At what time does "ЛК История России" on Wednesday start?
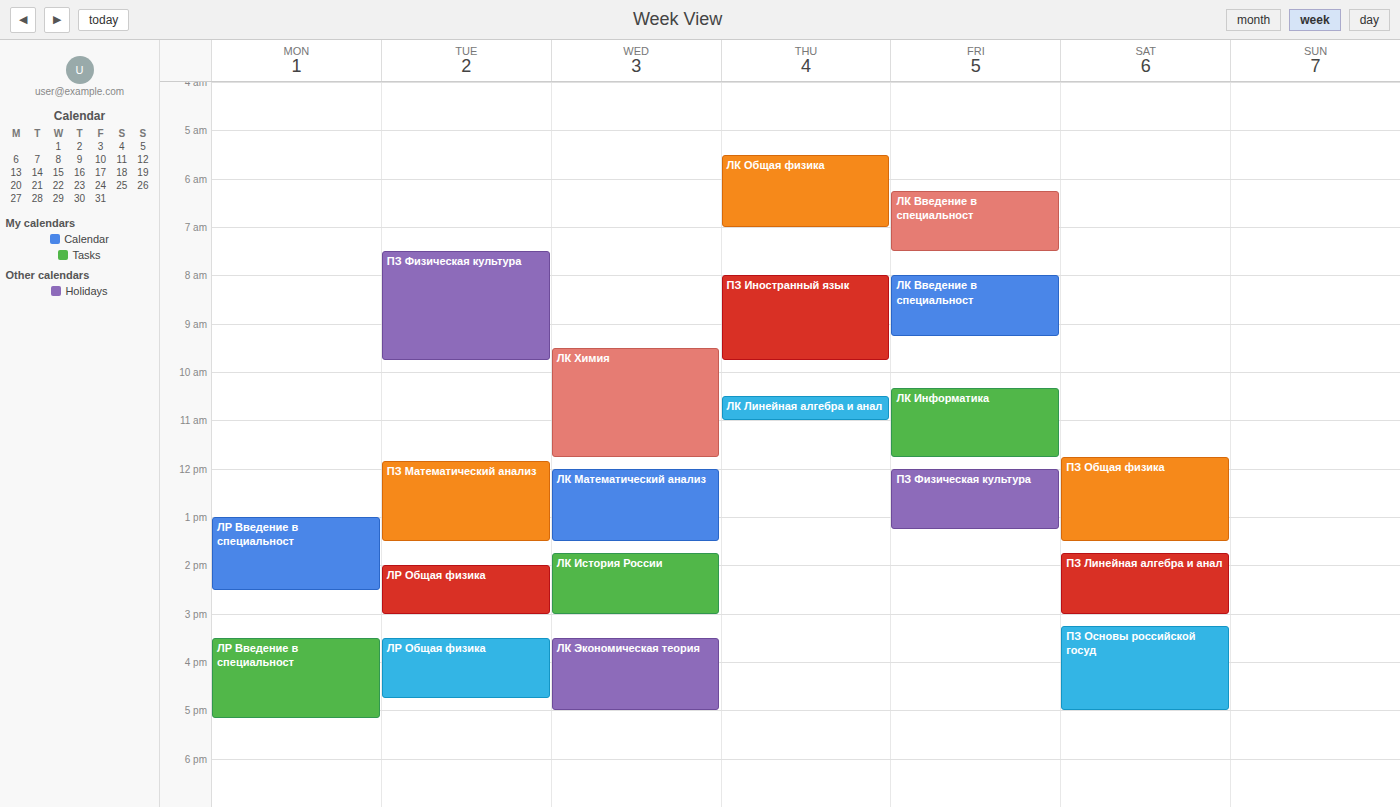
1:45 PM